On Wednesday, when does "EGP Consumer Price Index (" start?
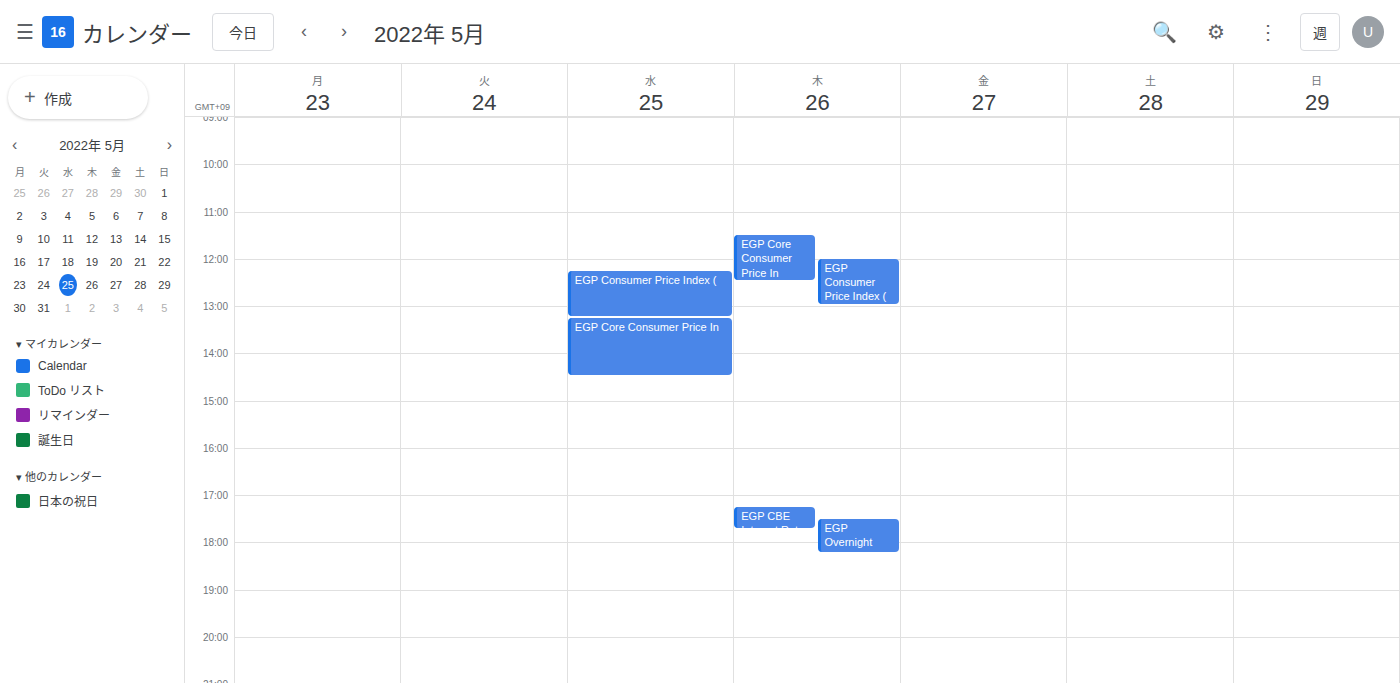
12:15 PM